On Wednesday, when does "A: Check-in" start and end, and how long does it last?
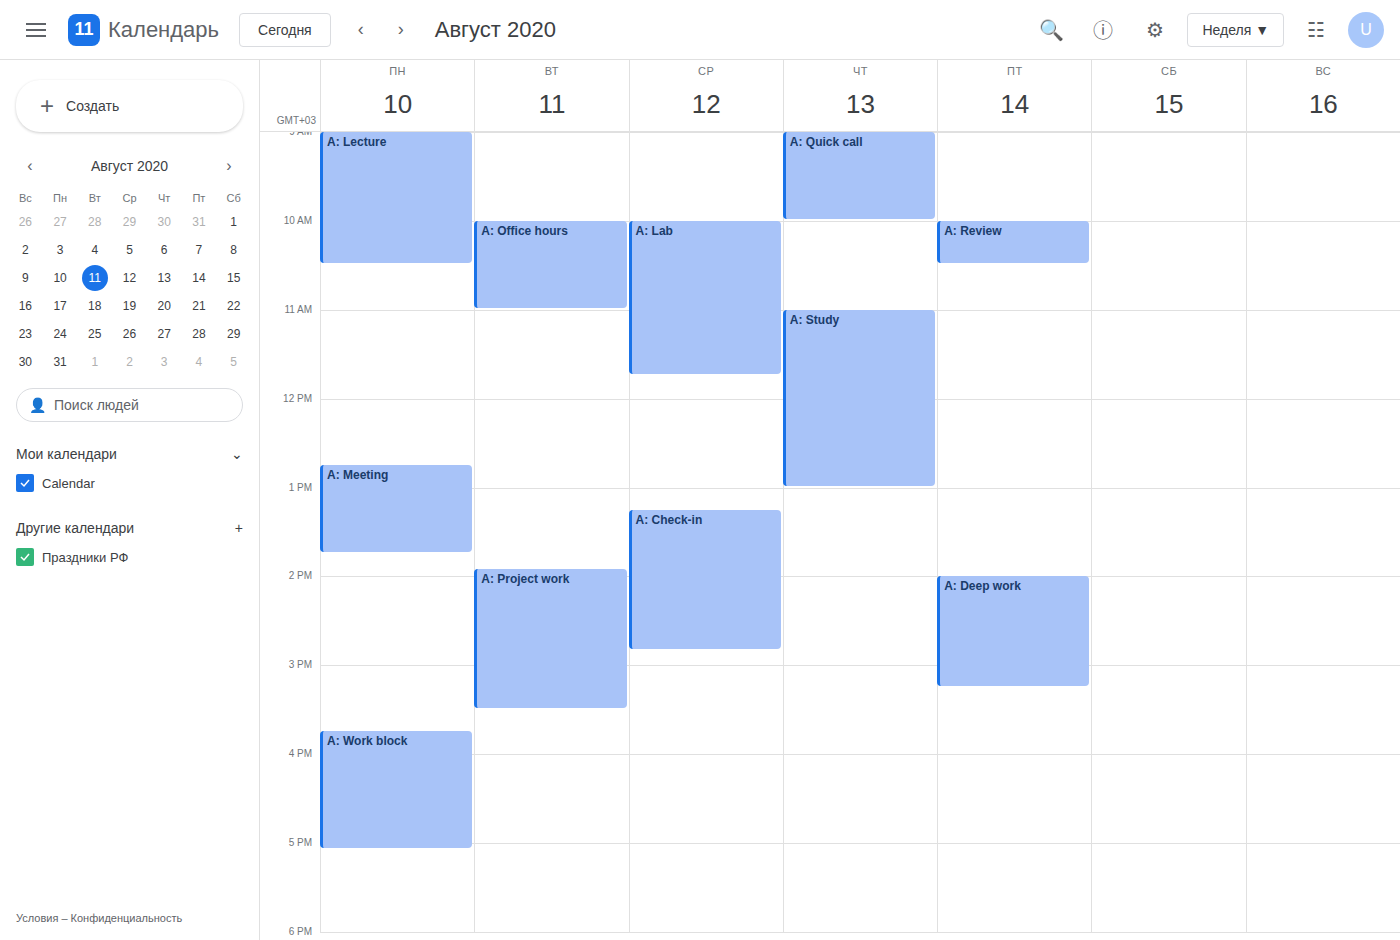
1:15 PM to 2:50 PM, 1 hour 35 minutes